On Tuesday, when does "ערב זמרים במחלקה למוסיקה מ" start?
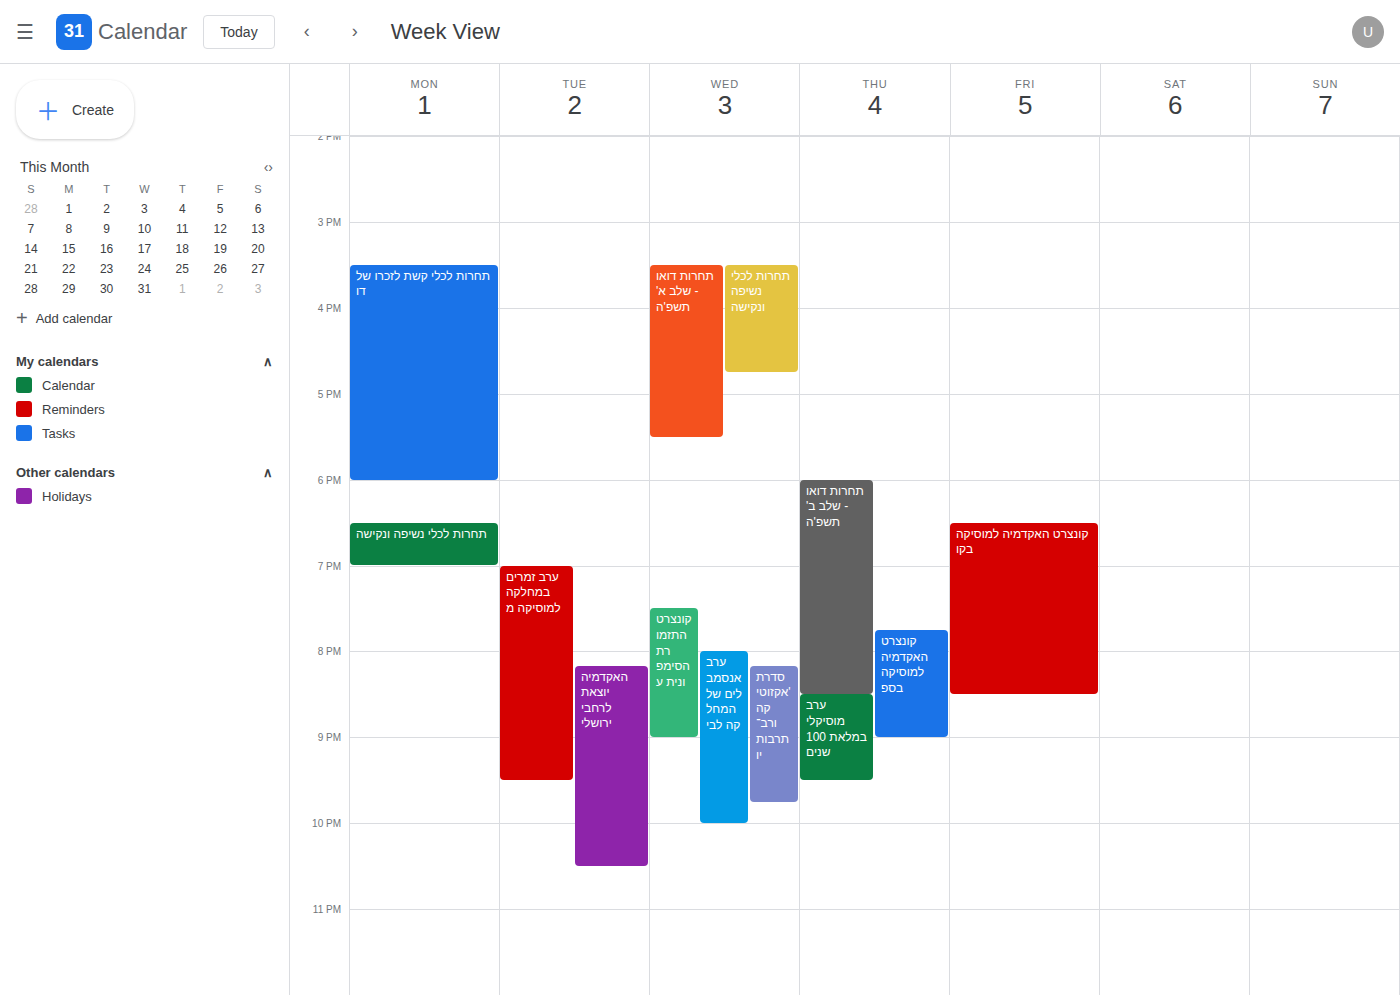
7:00 PM